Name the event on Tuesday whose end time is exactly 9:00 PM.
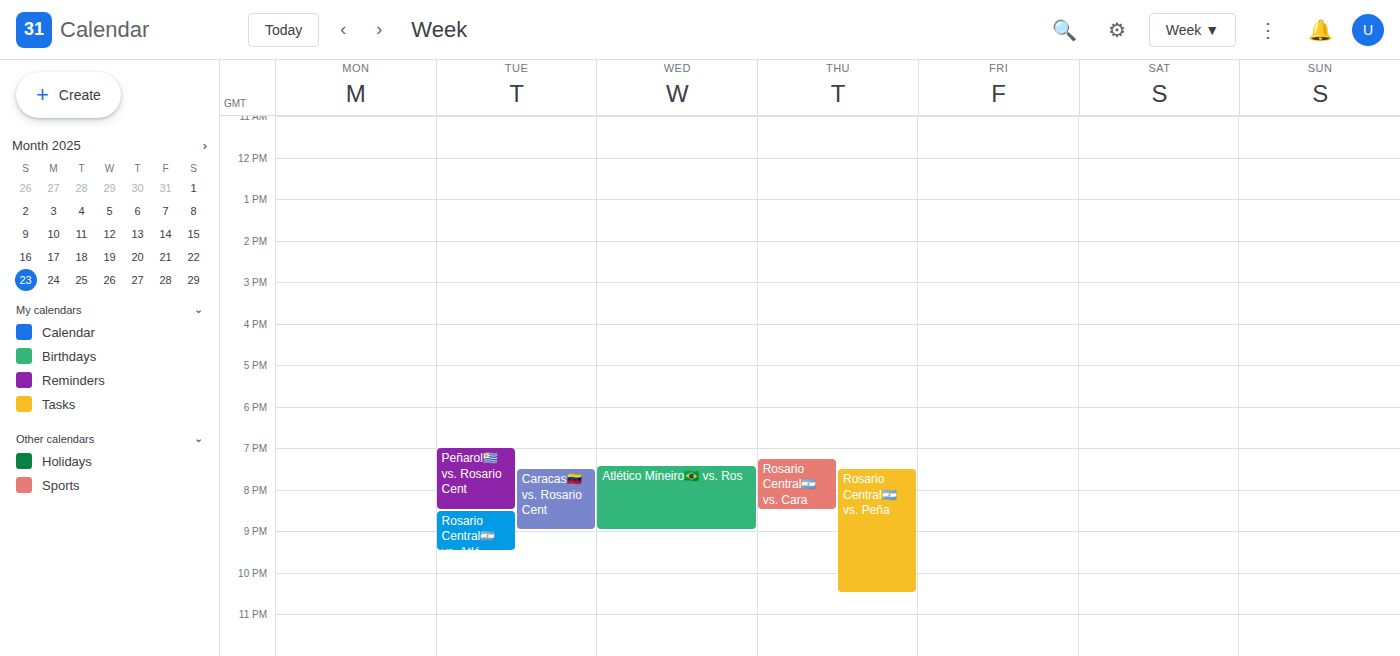
"Caracas🇻🇪 vs. Rosario Cent"